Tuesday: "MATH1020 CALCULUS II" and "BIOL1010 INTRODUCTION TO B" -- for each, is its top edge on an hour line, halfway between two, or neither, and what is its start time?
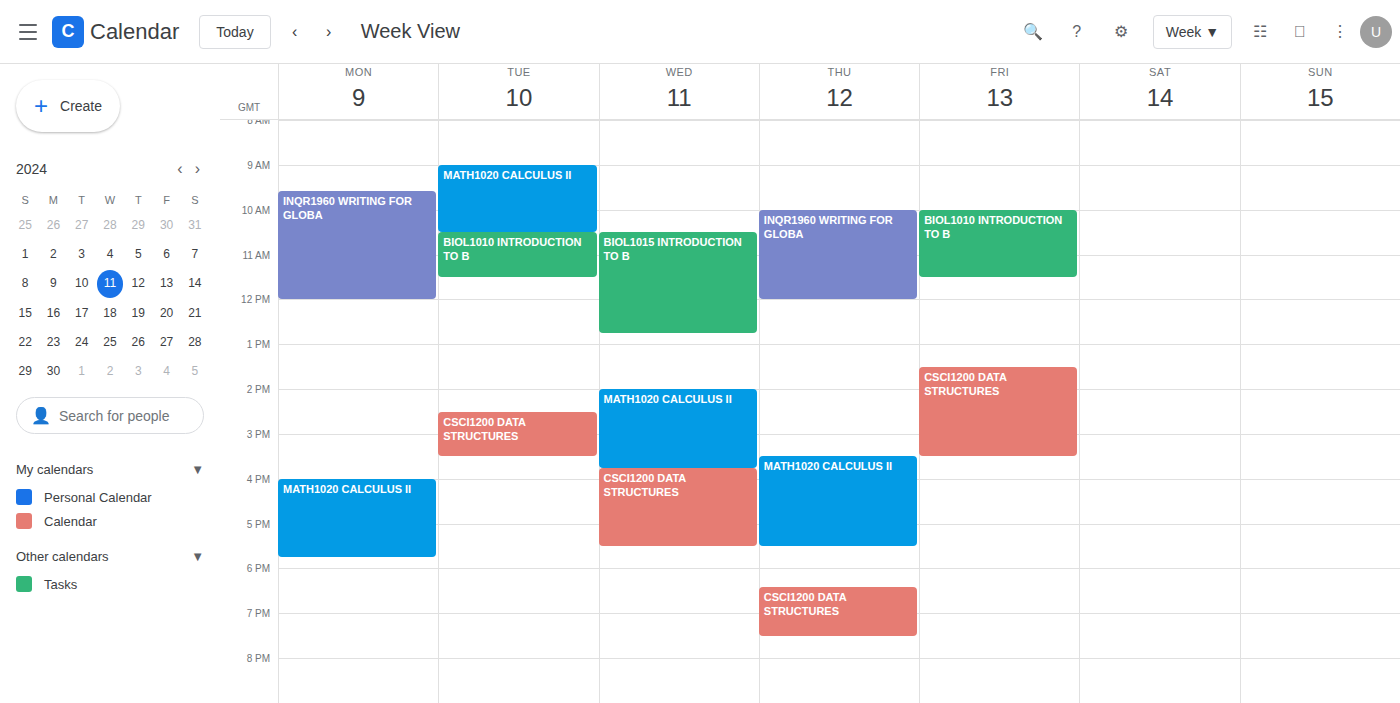
"MATH1020 CALCULUS II": 09:00, exactly on the 09:00 line. "BIOL1010 INTRODUCTION TO B": 10:30, halfway between the 10:00 and 11:00 lines.